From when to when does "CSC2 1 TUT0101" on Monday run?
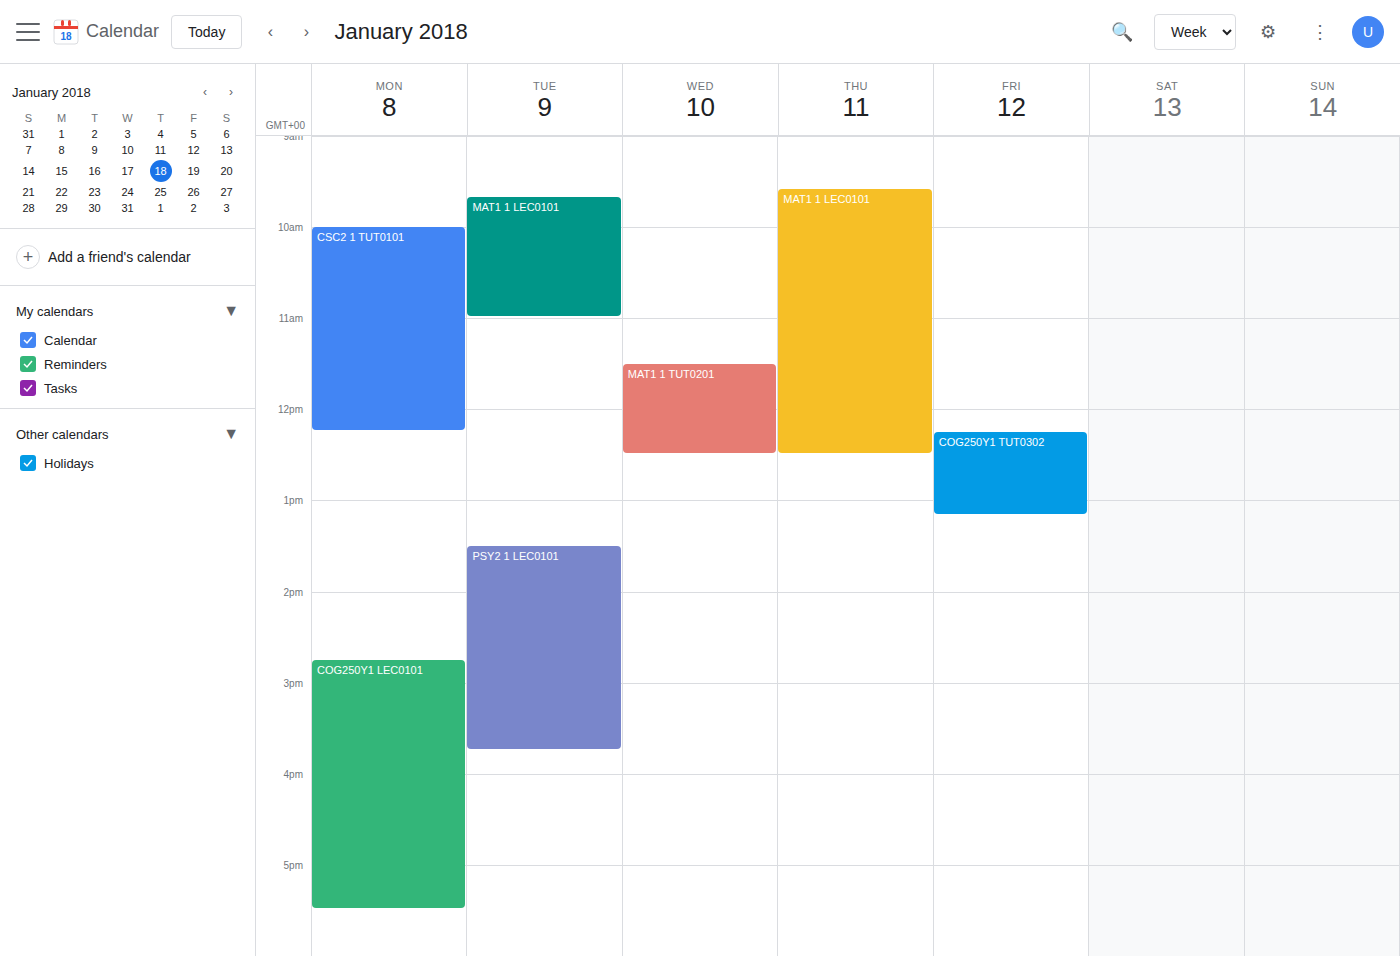
10:00 AM to 12:15 PM